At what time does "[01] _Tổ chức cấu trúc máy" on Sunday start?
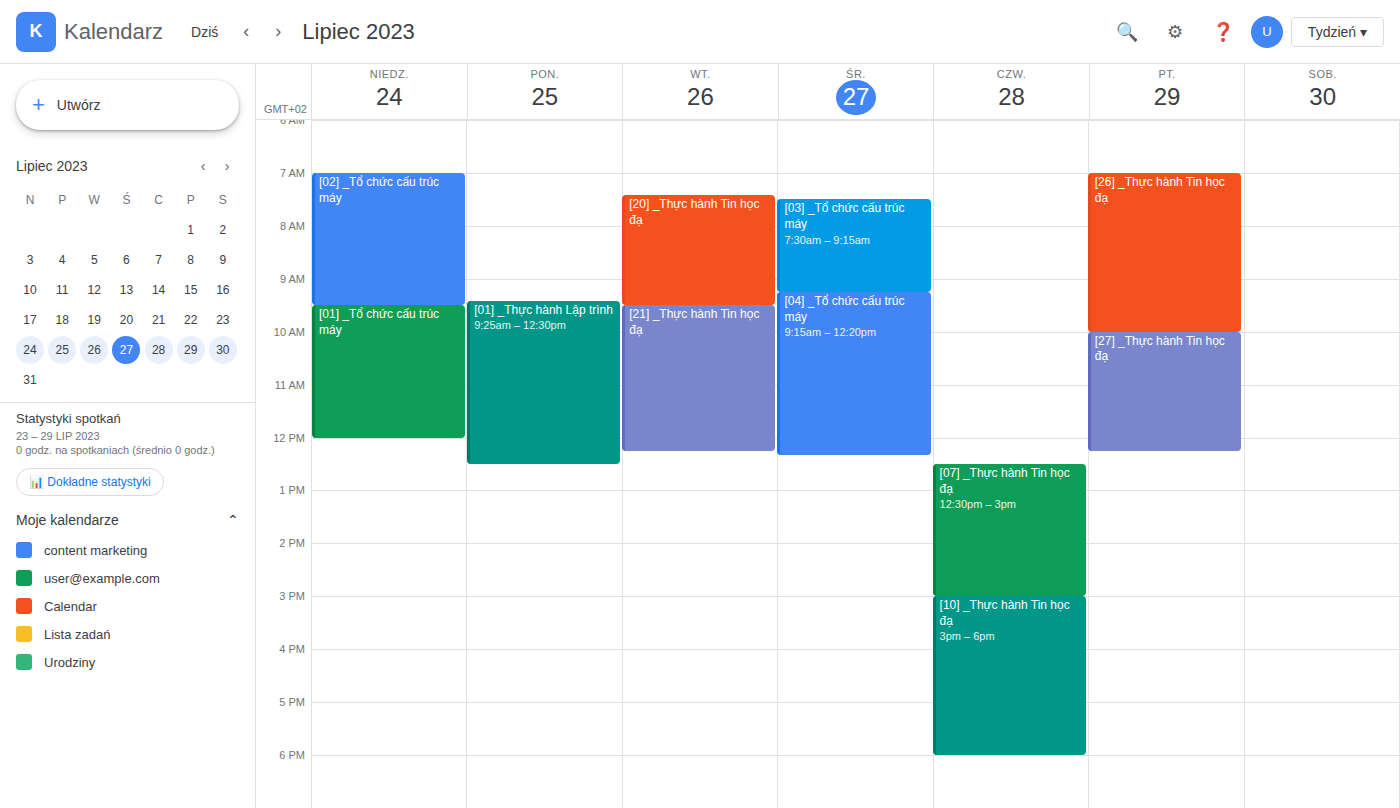
9:30 AM